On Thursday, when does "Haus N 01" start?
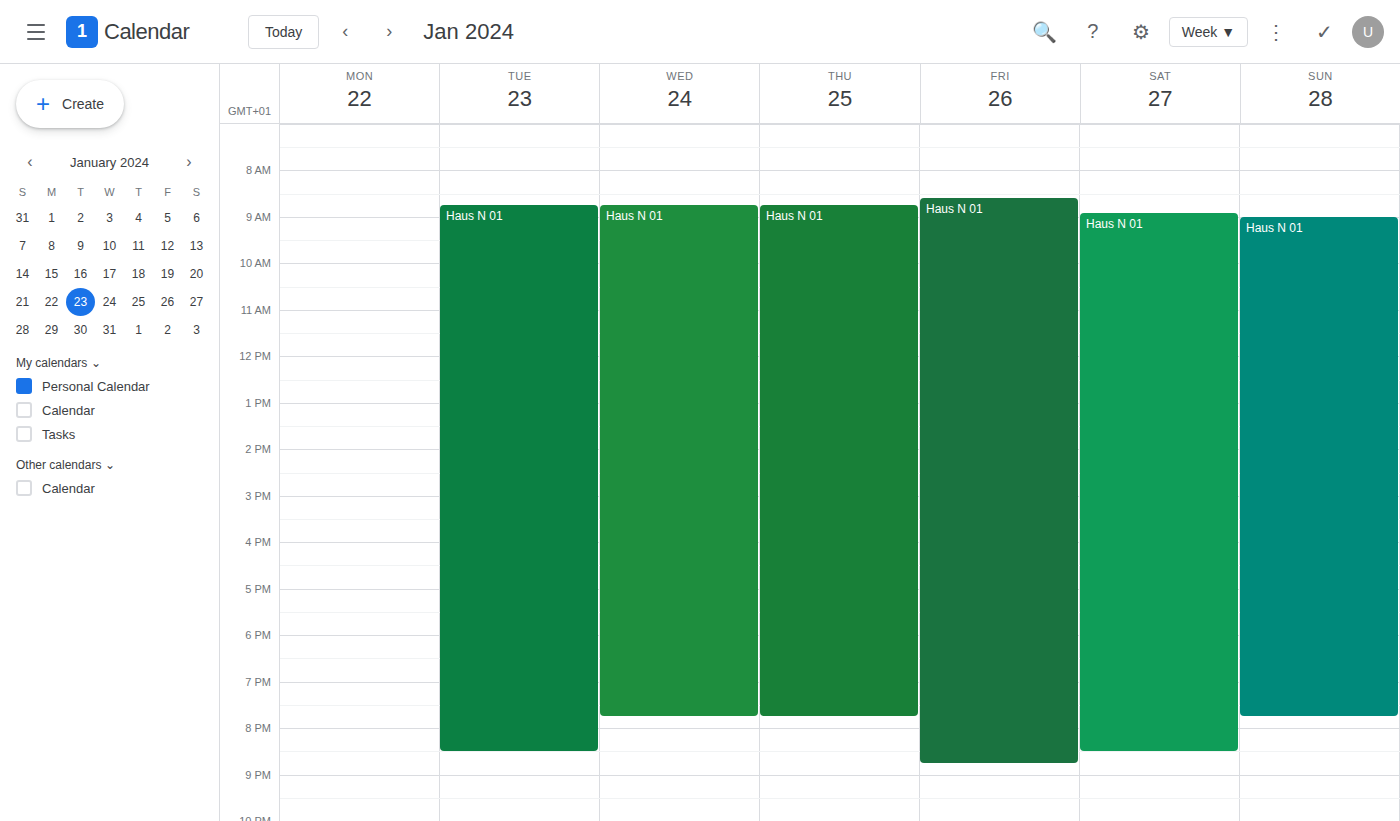
08:45